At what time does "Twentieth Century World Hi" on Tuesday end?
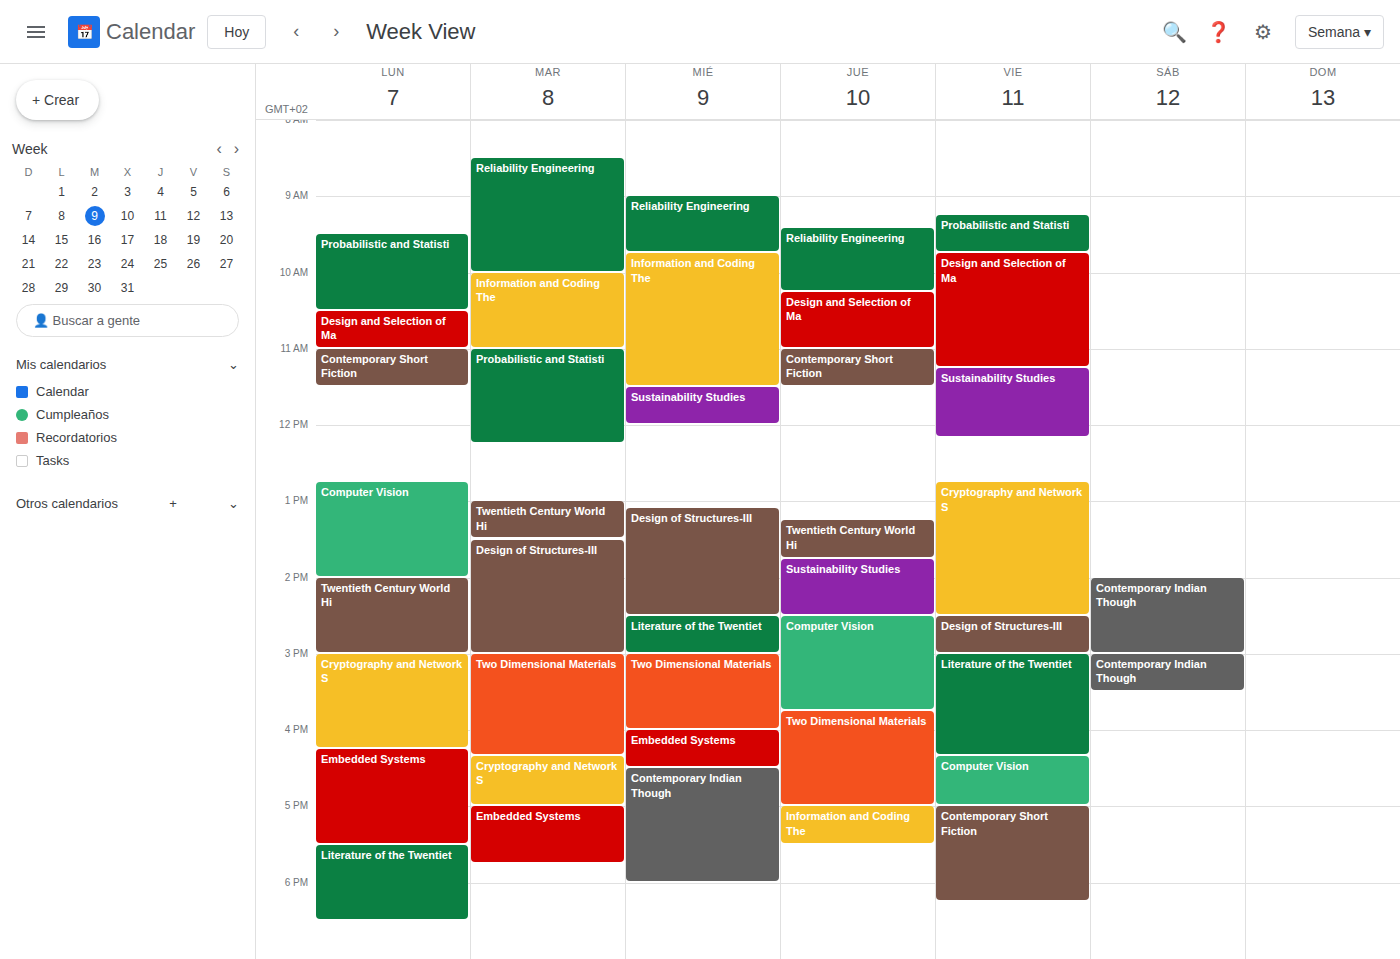
13:30